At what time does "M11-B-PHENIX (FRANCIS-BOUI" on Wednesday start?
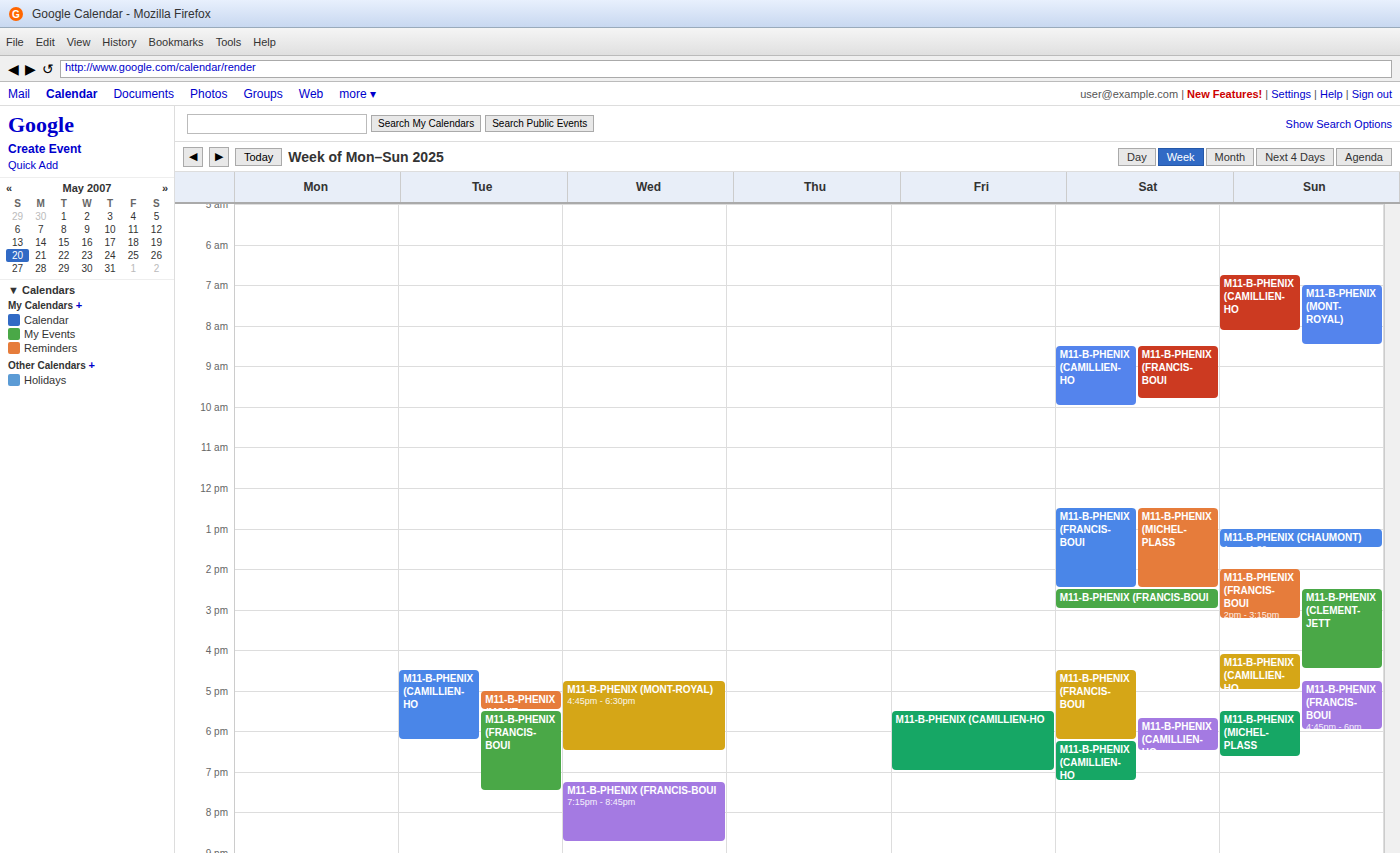
7:15 PM